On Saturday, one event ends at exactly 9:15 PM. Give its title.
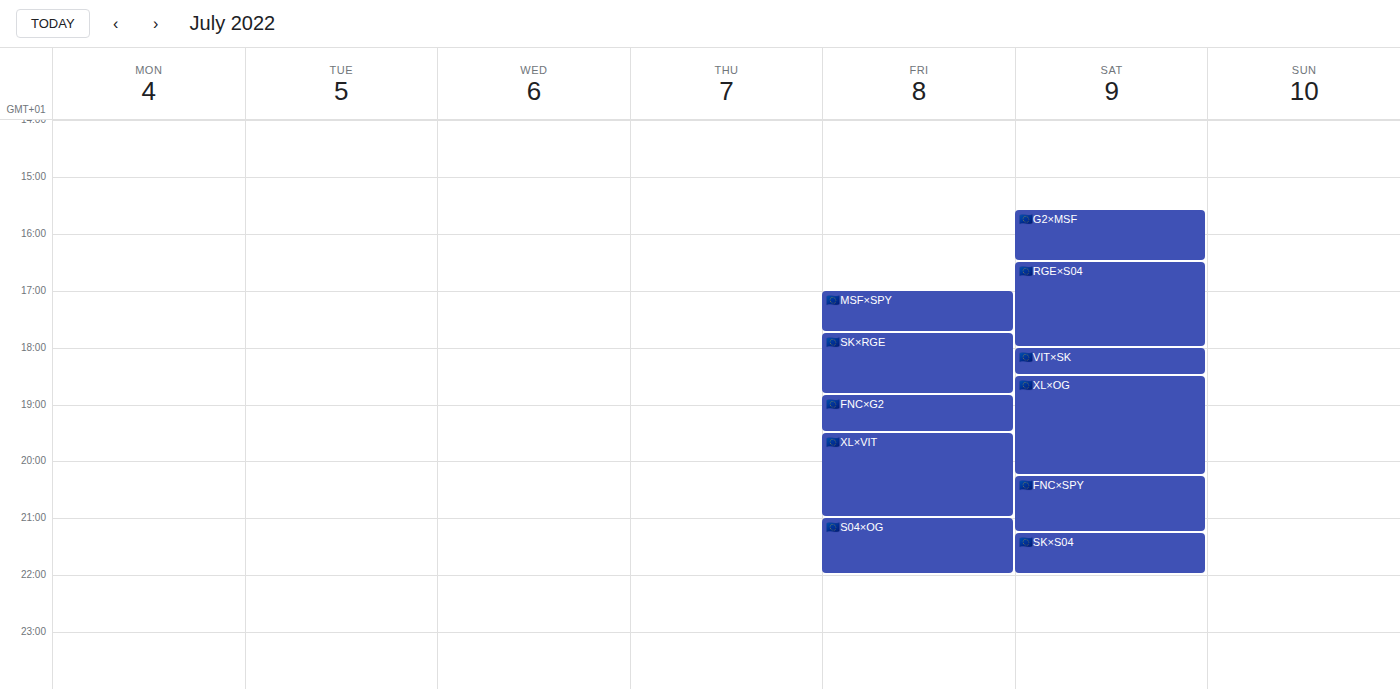
"🇪🇺FNC×SPY"